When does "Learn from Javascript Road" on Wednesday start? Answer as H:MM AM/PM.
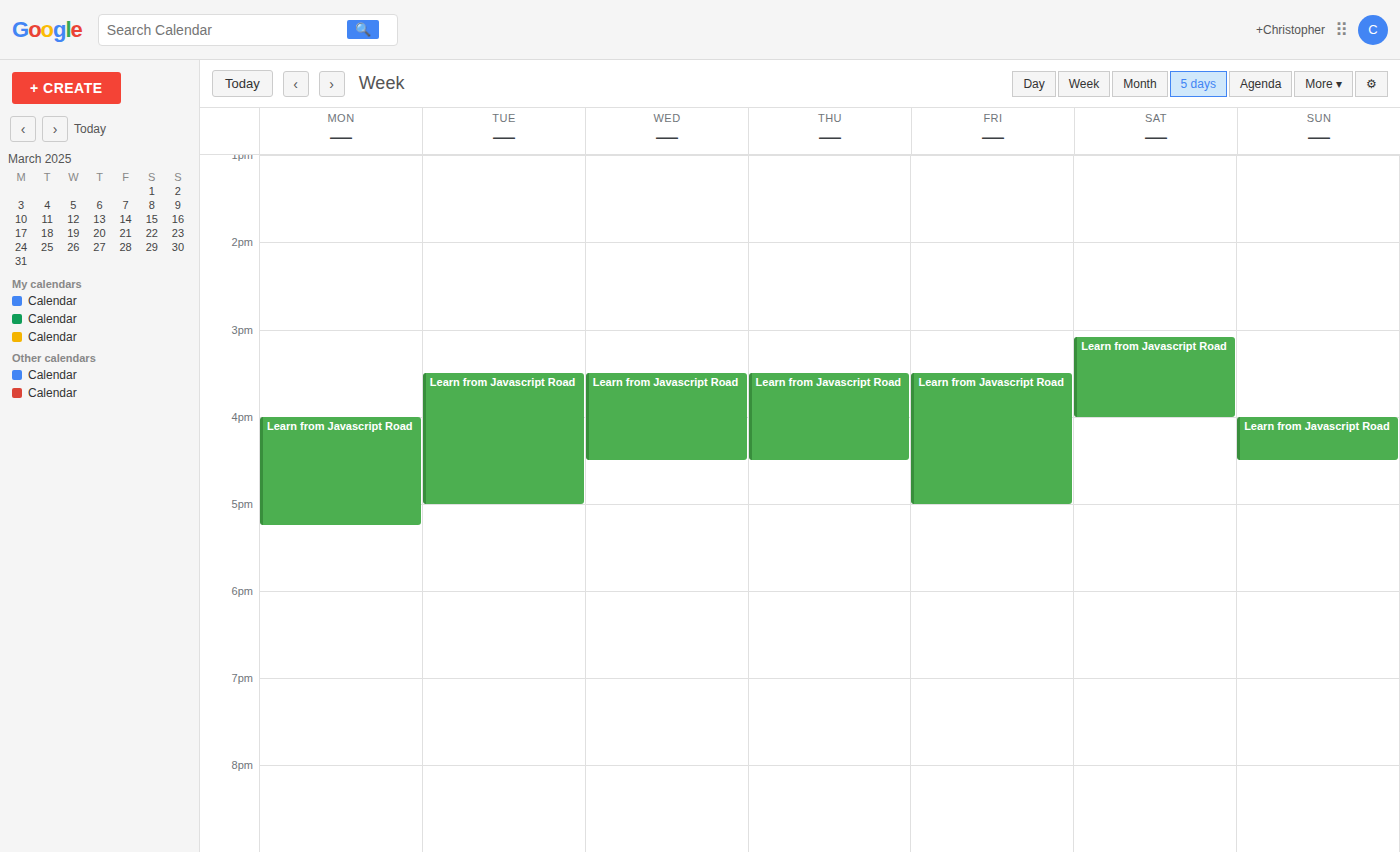
3:30 PM